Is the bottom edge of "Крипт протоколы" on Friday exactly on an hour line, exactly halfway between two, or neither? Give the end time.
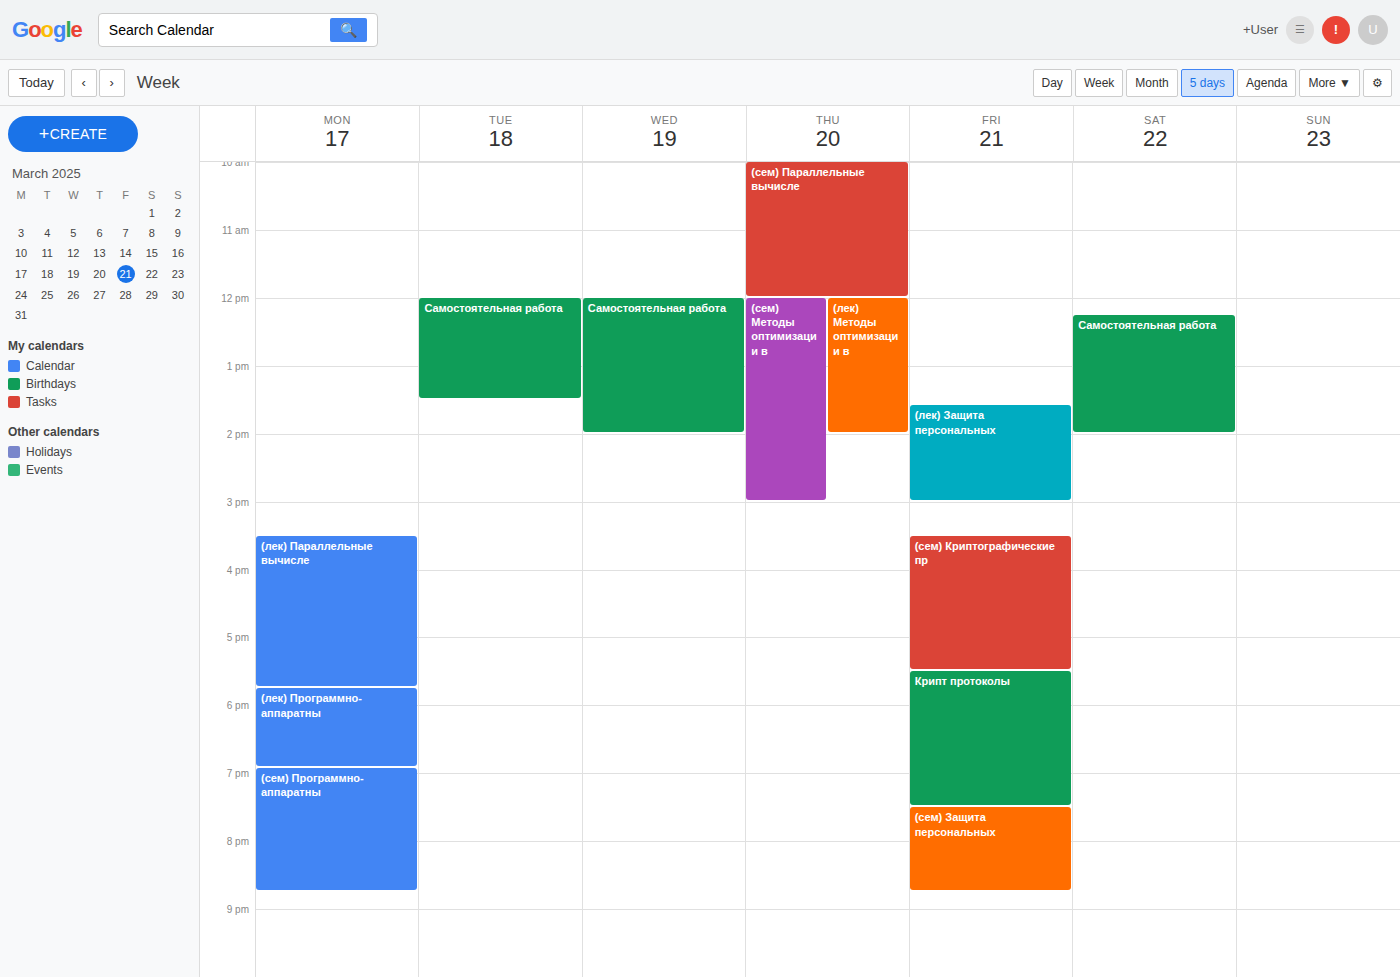
7:30 PM -- halfway between the 7 PM and 8 PM lines.